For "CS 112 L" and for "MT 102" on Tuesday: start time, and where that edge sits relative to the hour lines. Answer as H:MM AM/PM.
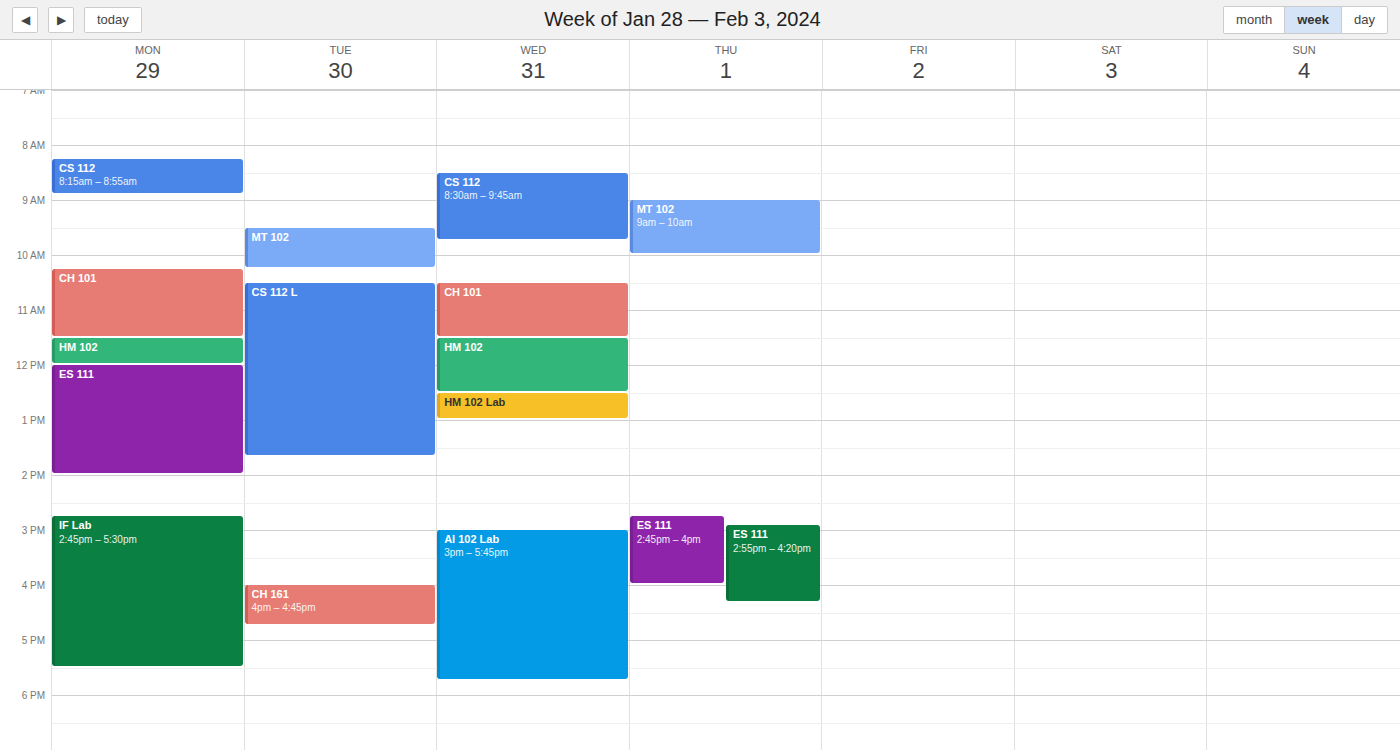
"CS 112 L": 10:30 AM, halfway between the 10 AM and 11 AM lines. "MT 102": 9:30 AM, halfway between the 9 AM and 10 AM lines.